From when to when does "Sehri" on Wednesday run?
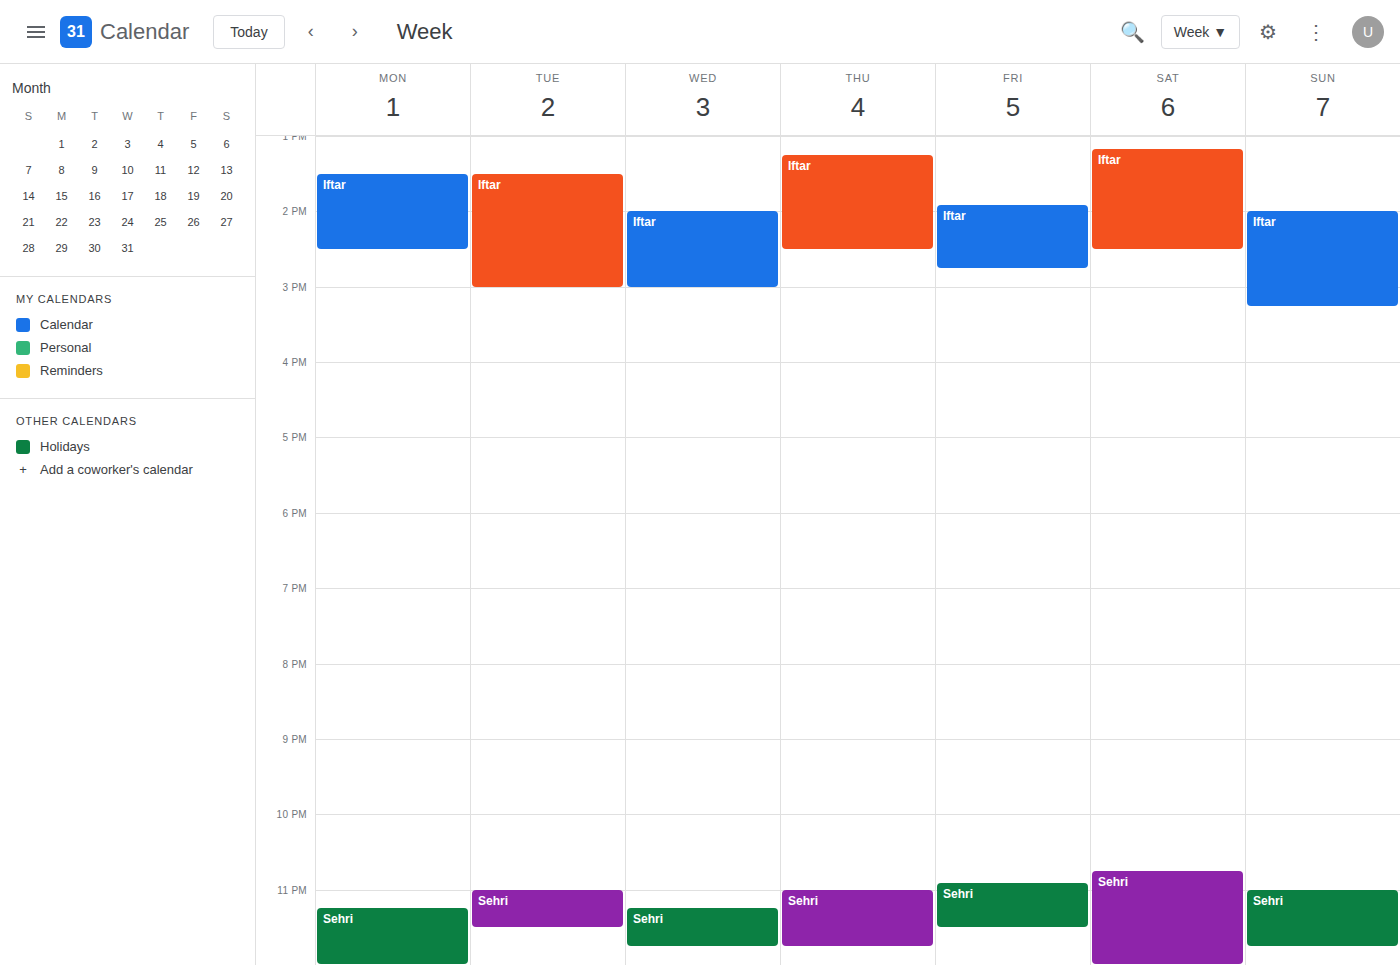
11:15 PM to 11:45 PM